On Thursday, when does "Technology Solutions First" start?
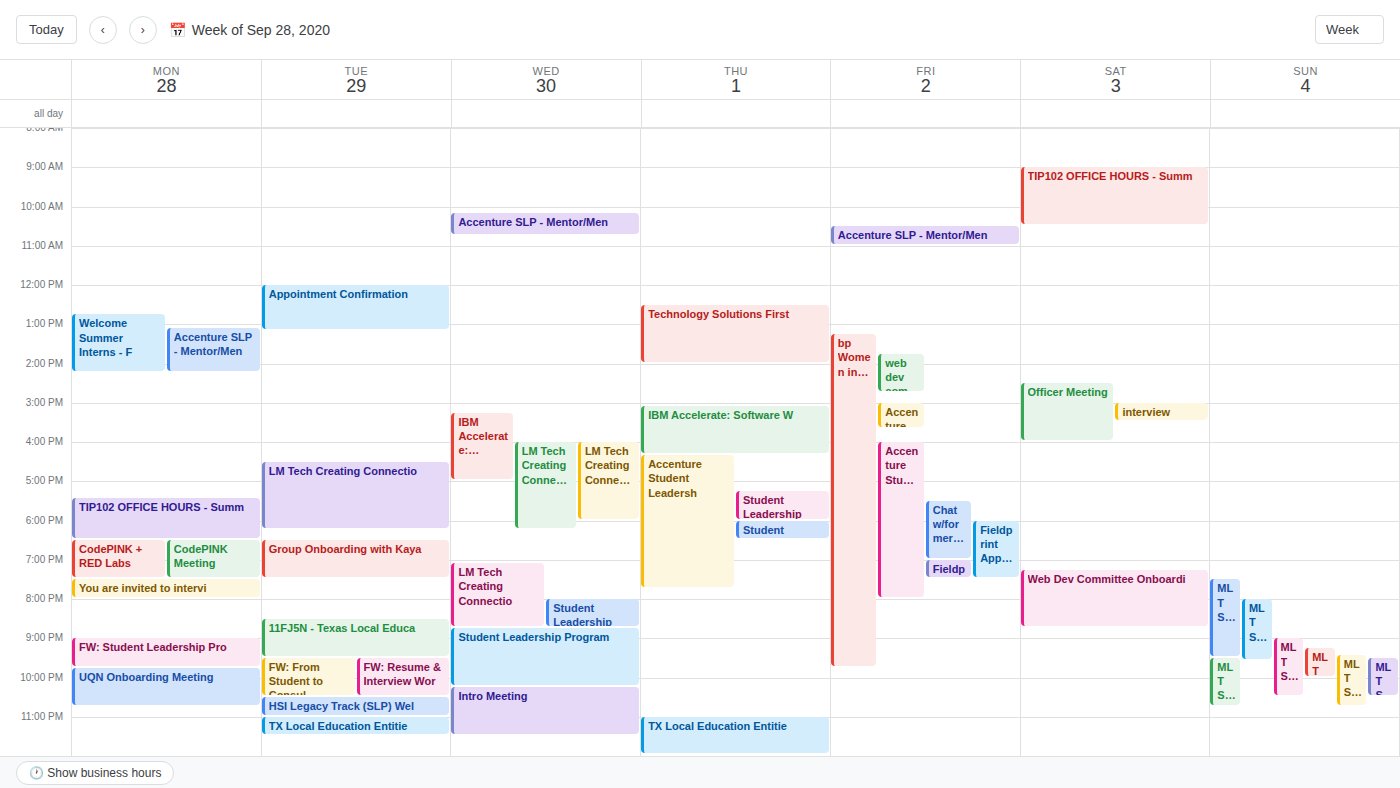
12:30 PM